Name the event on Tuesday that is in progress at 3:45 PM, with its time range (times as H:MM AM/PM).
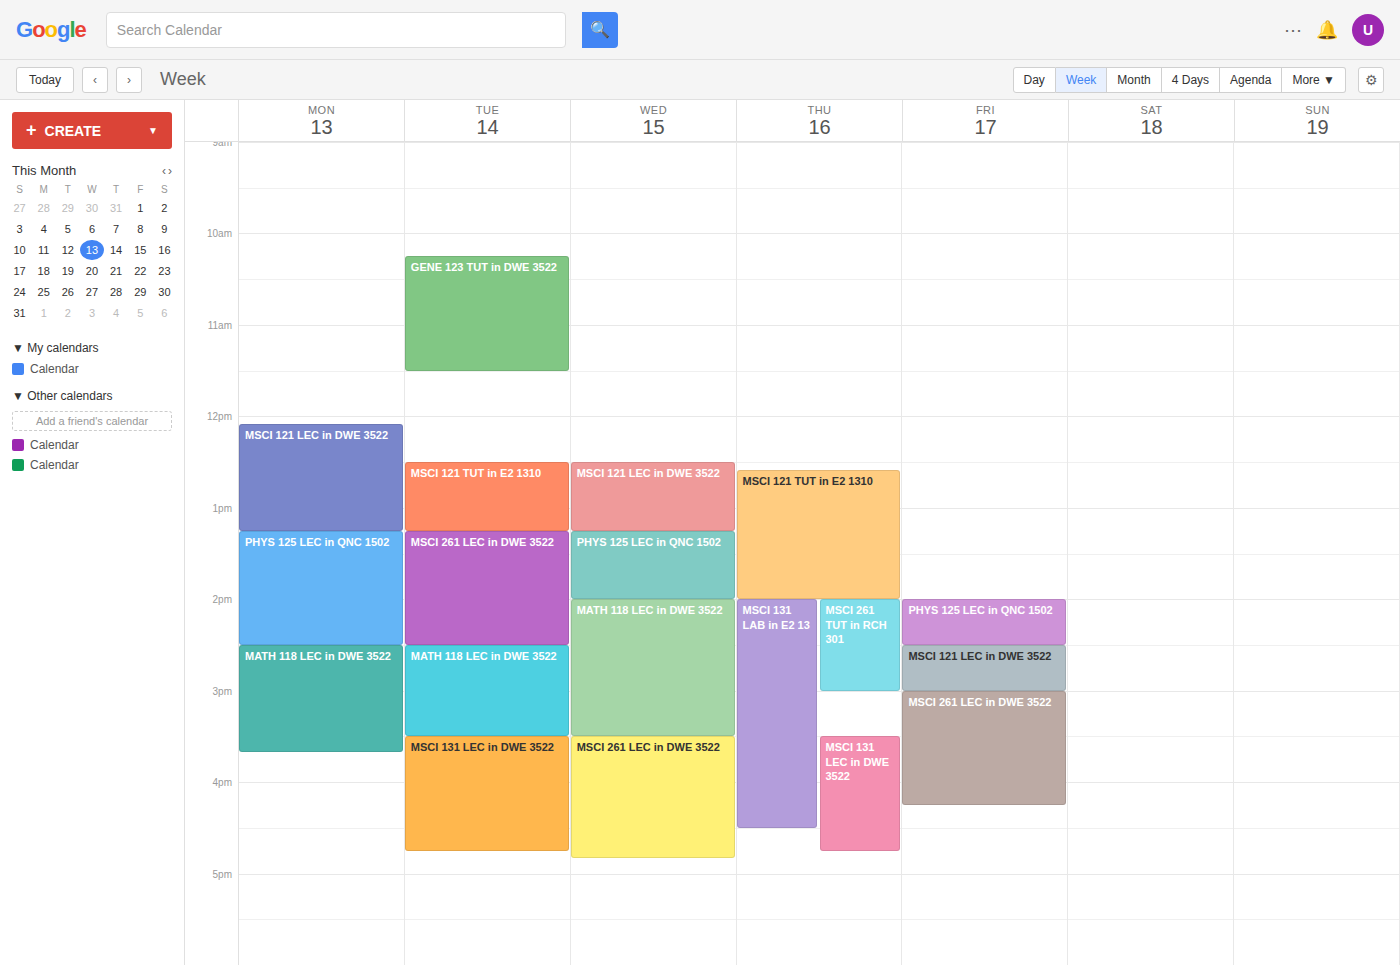
"MSCI 131 LEC in DWE 3522", 3:30 PM to 4:45 PM